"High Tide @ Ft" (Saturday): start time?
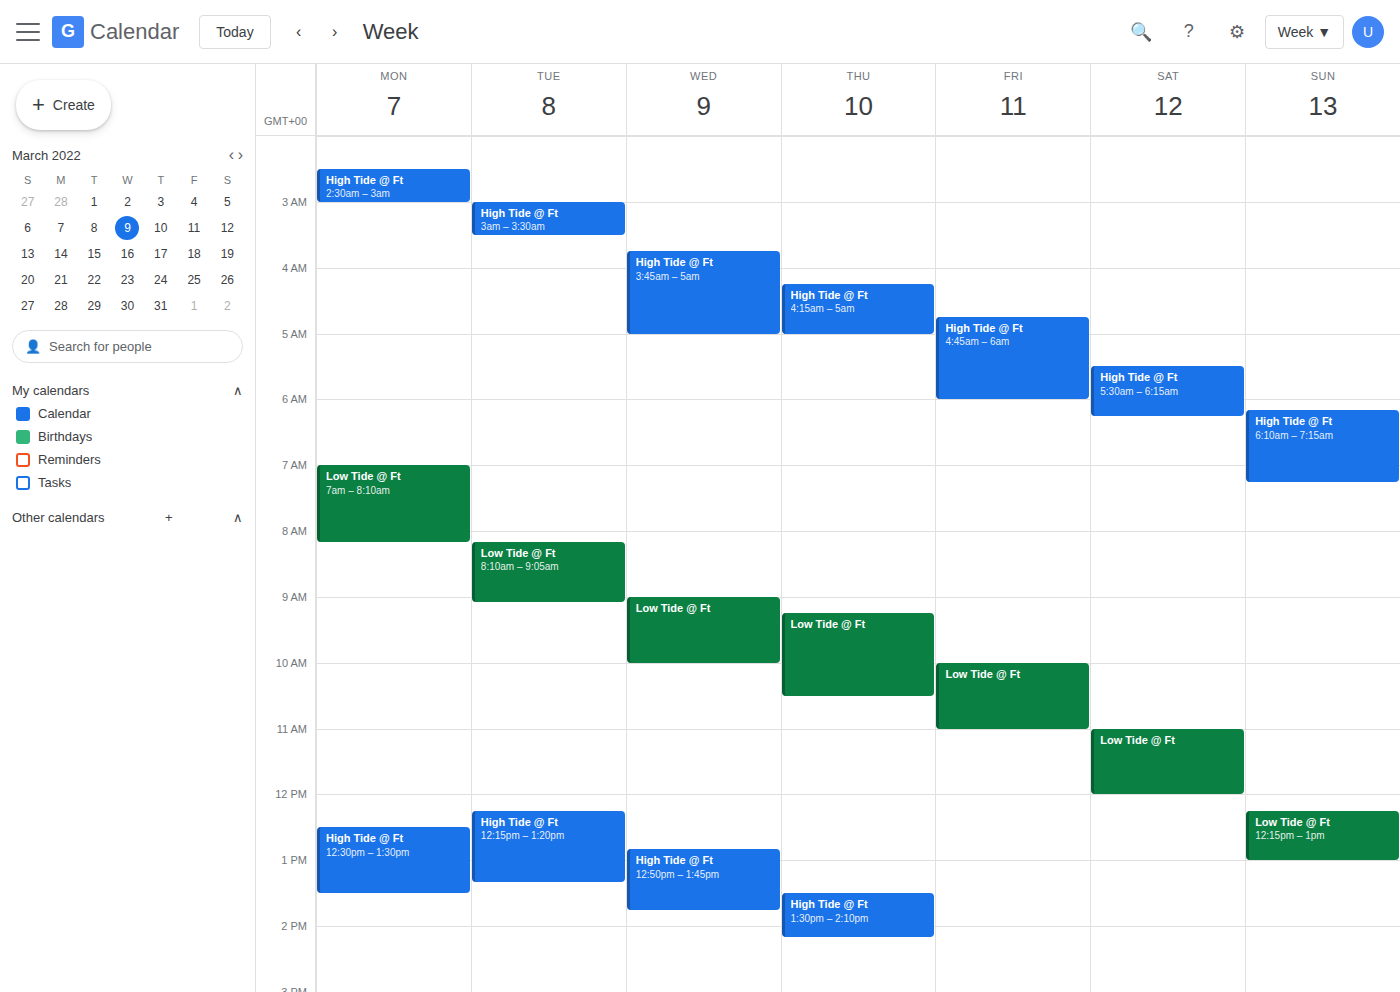
5:30 AM